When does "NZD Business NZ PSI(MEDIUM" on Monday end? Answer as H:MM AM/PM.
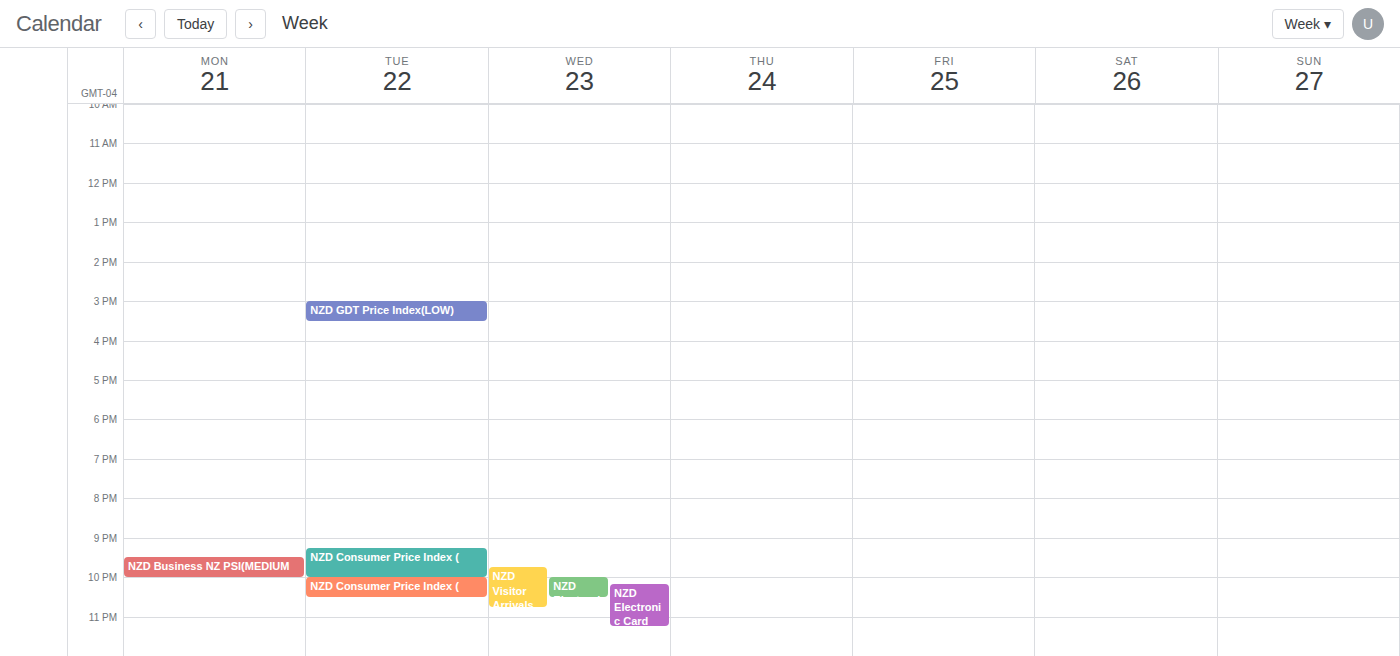
10:00 PM